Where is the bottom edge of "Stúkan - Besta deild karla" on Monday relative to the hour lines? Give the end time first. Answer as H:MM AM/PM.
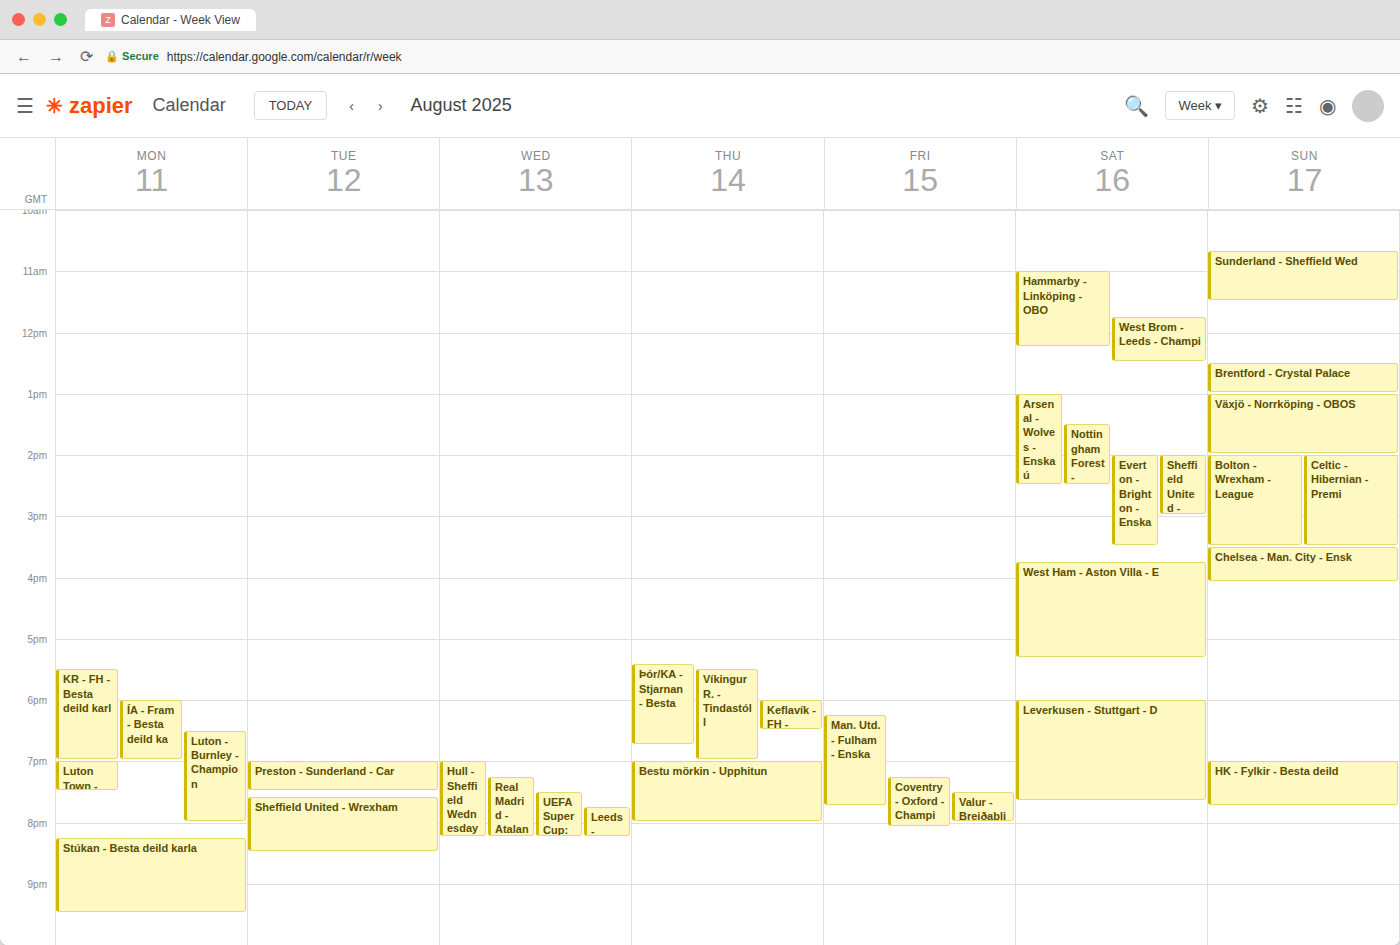
9:30 PM -- halfway between the 9 PM and 10 PM lines.